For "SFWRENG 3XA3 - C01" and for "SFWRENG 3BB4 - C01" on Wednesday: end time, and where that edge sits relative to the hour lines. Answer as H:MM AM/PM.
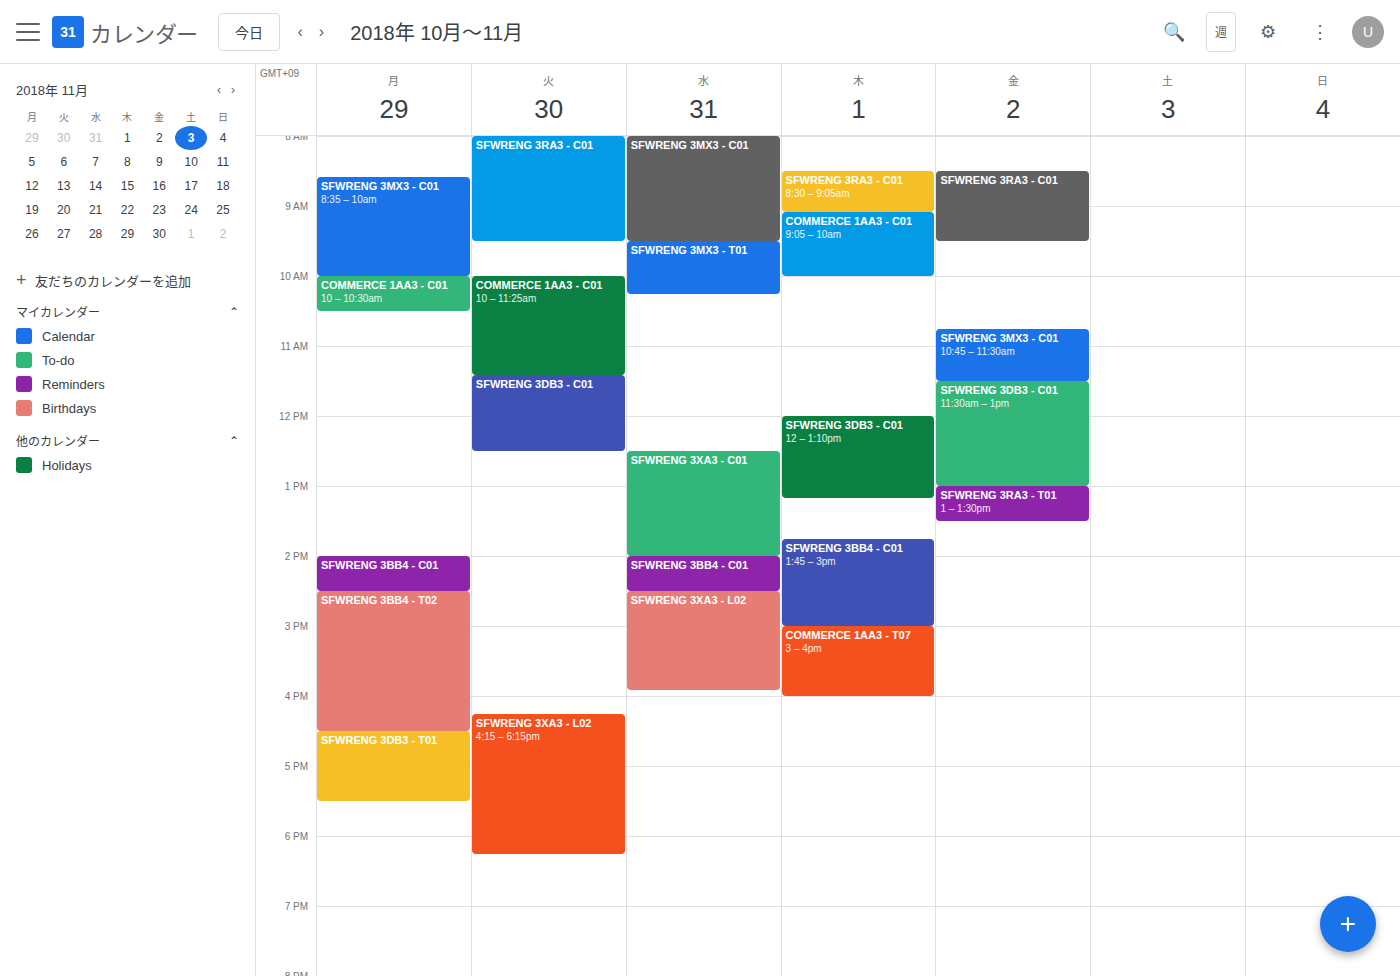
"SFWRENG 3XA3 - C01": 2:00 PM, exactly on the 2 PM line. "SFWRENG 3BB4 - C01": 2:30 PM, halfway between the 2 PM and 3 PM lines.